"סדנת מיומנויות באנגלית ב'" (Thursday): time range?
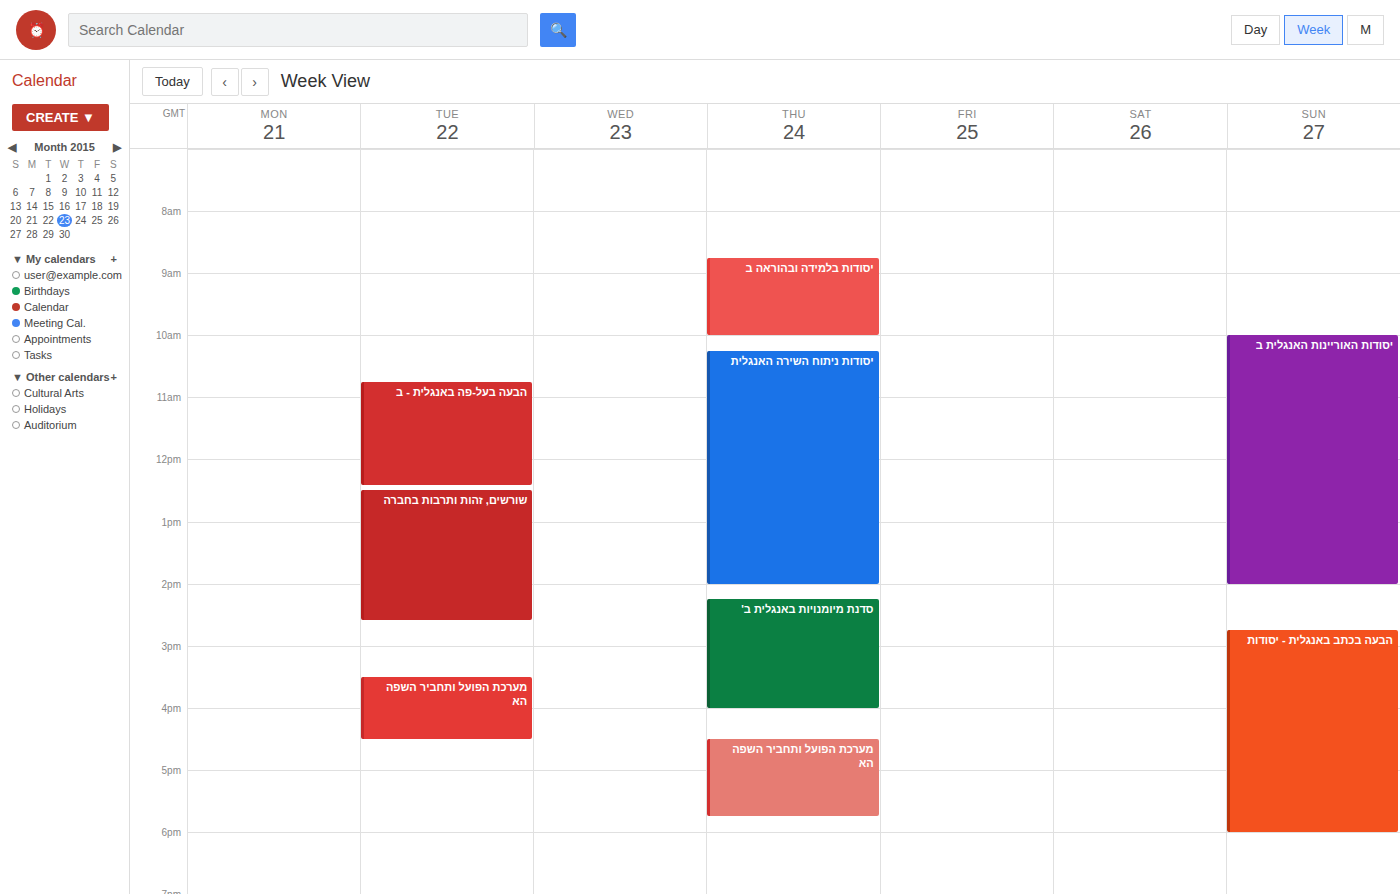
2:15 PM to 4:00 PM